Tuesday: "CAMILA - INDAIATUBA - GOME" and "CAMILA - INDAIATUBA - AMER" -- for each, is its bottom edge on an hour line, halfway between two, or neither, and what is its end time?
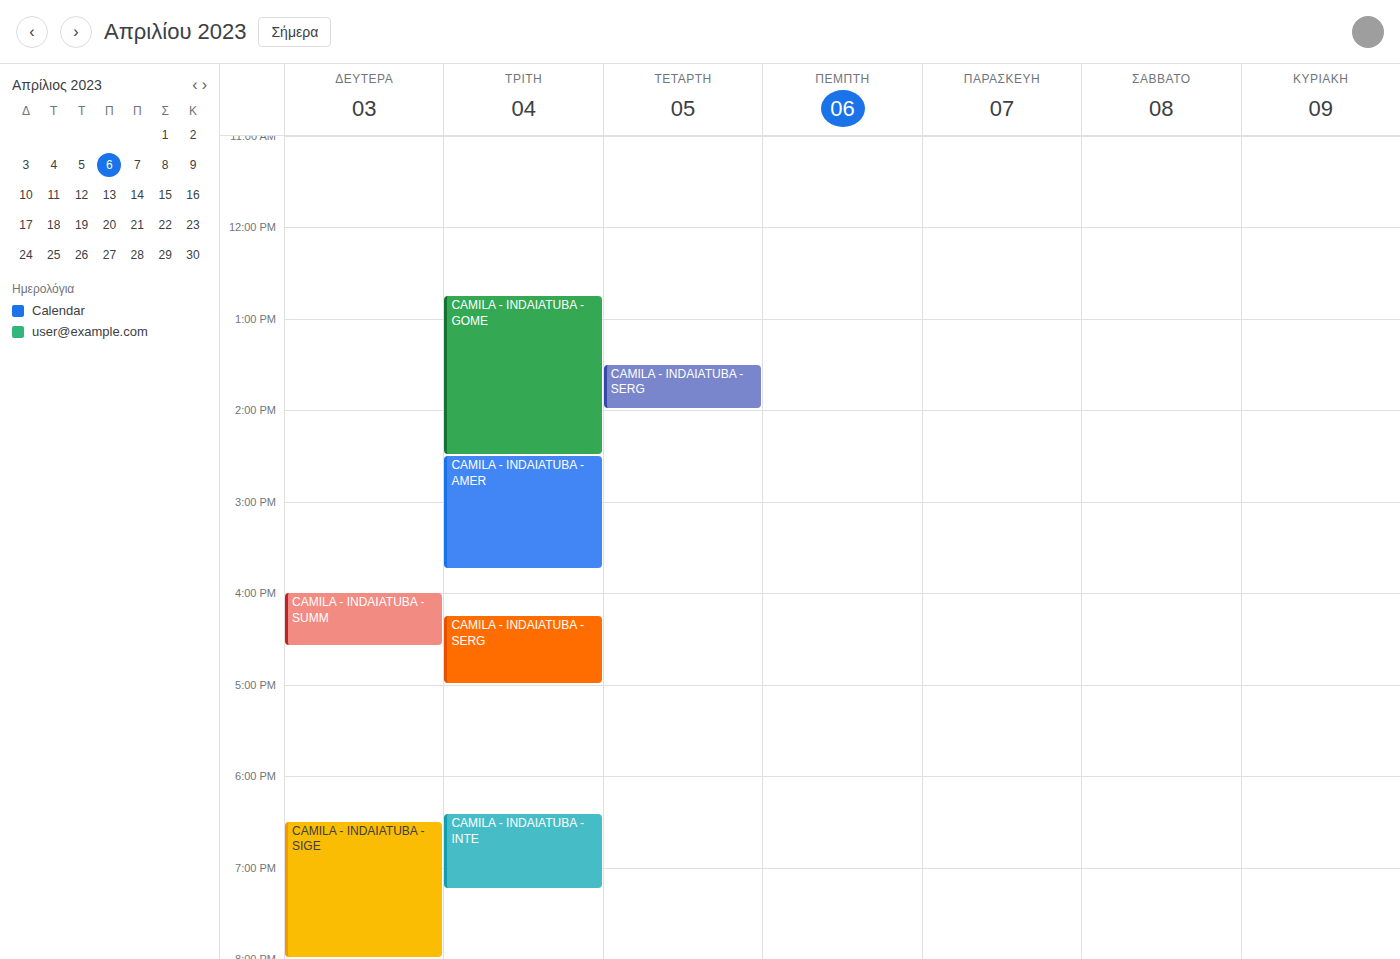
"CAMILA - INDAIATUBA - GOME": 2:30 PM, halfway between the 2 PM and 3 PM lines. "CAMILA - INDAIATUBA - AMER": 3:45 PM, neither: three quarters of the way from the 3 PM line to the 4 PM line.